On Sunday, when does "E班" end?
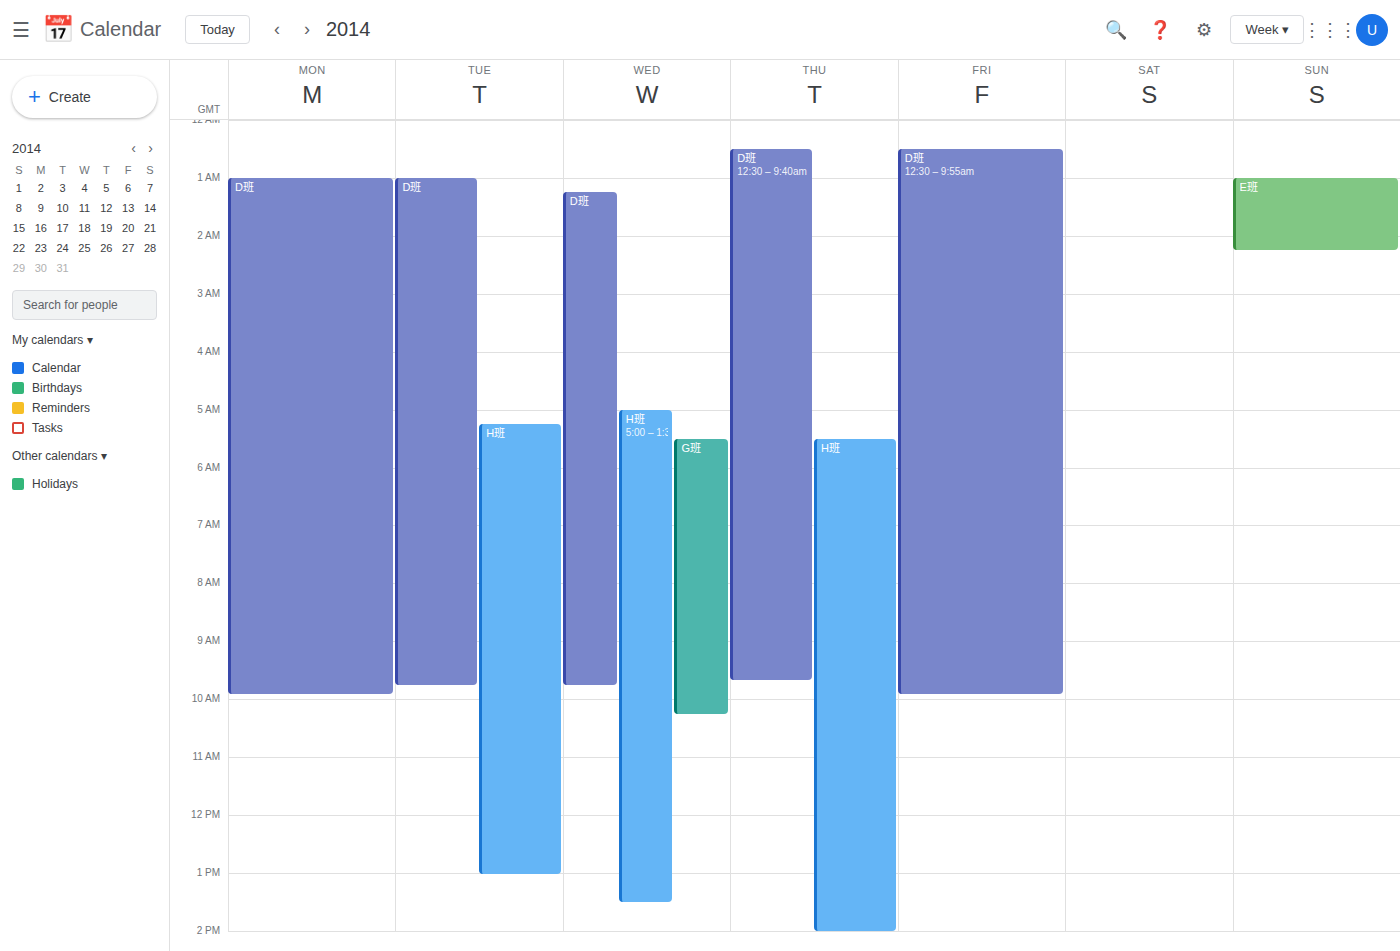
2:15 AM